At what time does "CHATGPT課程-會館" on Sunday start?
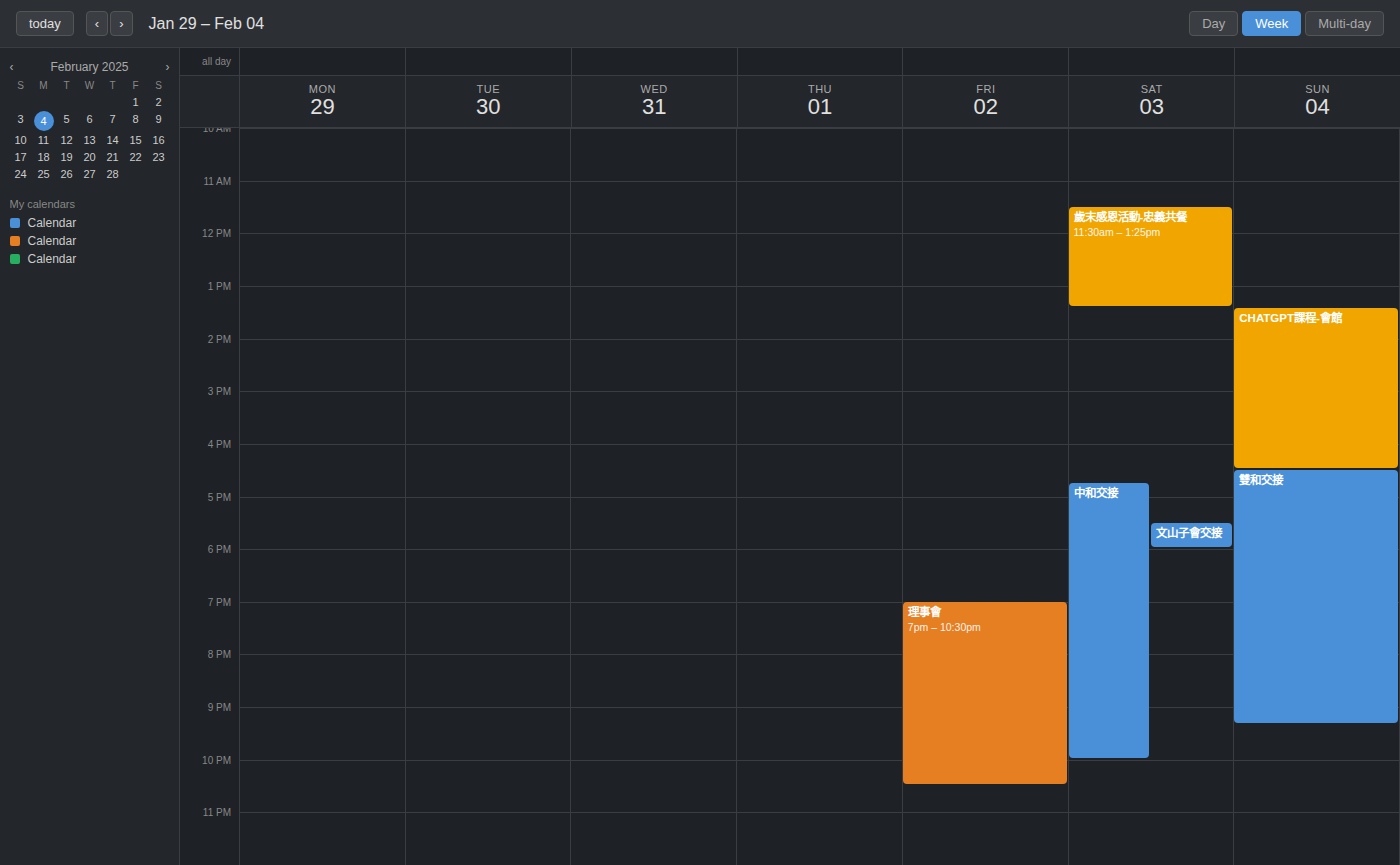
1:25 PM